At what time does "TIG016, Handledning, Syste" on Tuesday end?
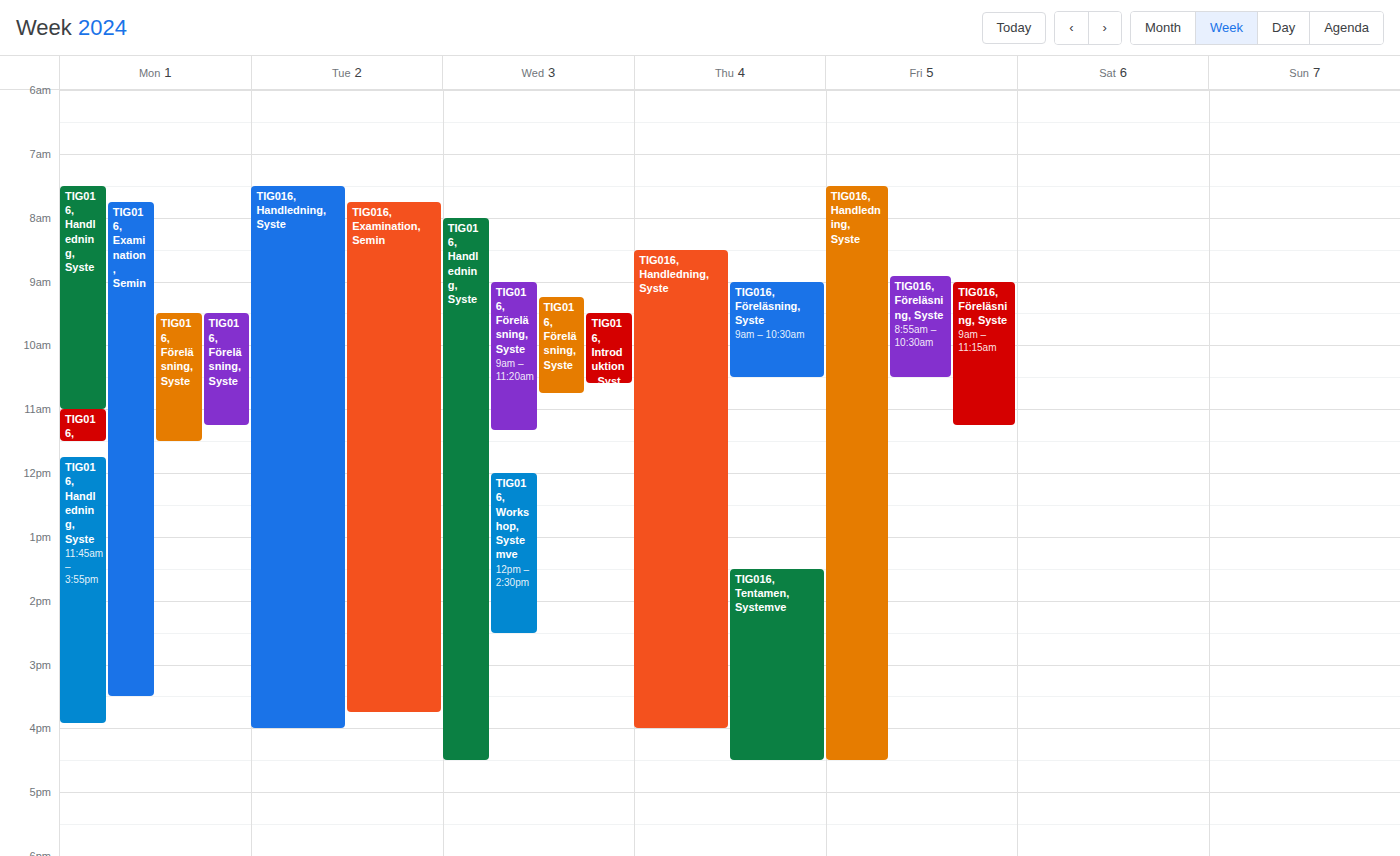
4:00 PM